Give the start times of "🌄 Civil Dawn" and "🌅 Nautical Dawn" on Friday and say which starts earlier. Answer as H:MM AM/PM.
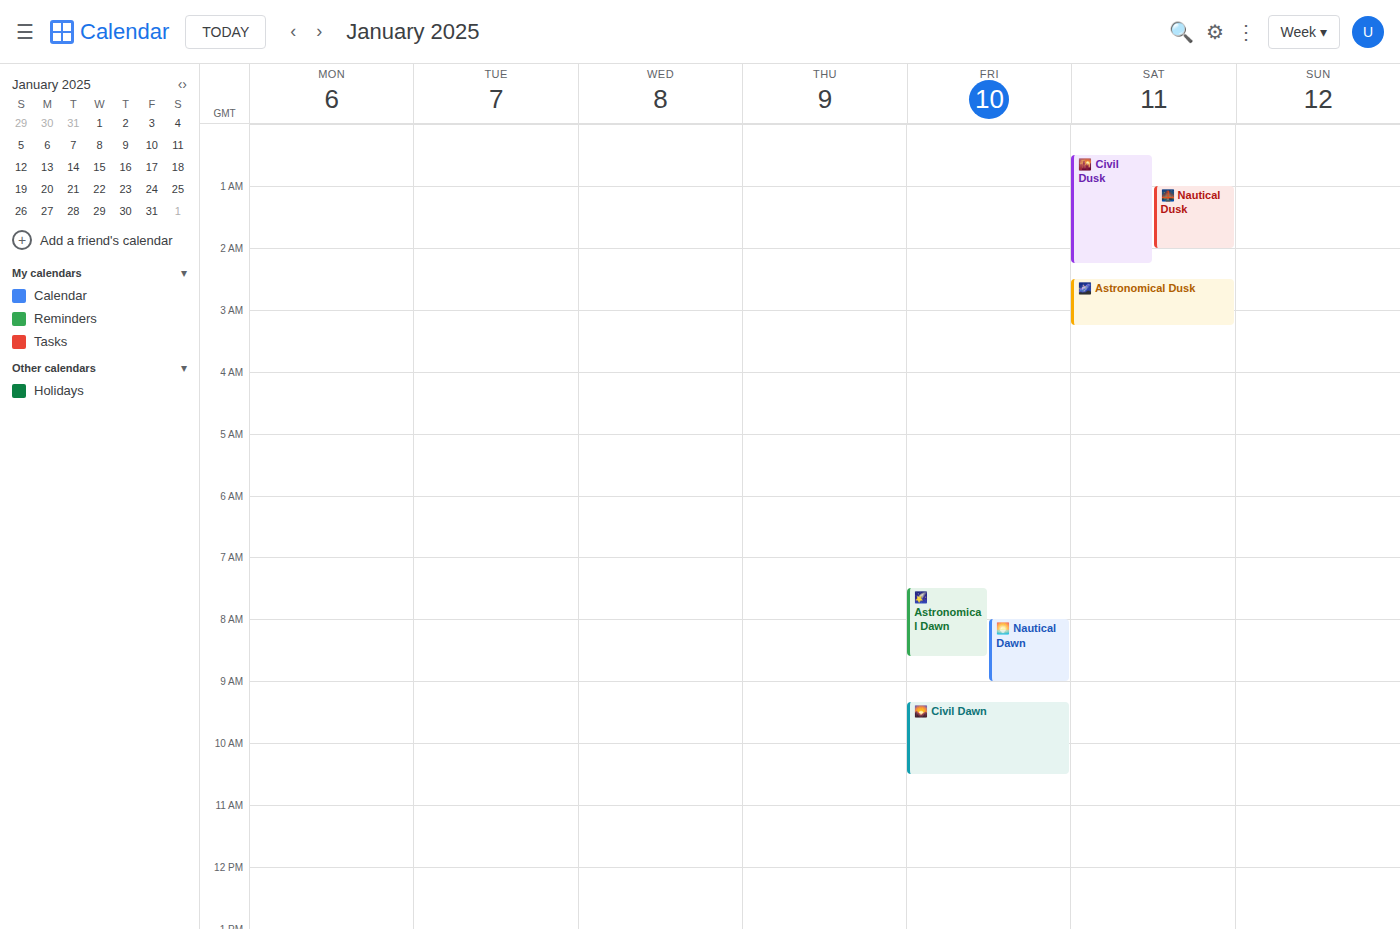
"🌅 Nautical Dawn" 8:00 AM; "🌄 Civil Dawn" 9:20 AM.